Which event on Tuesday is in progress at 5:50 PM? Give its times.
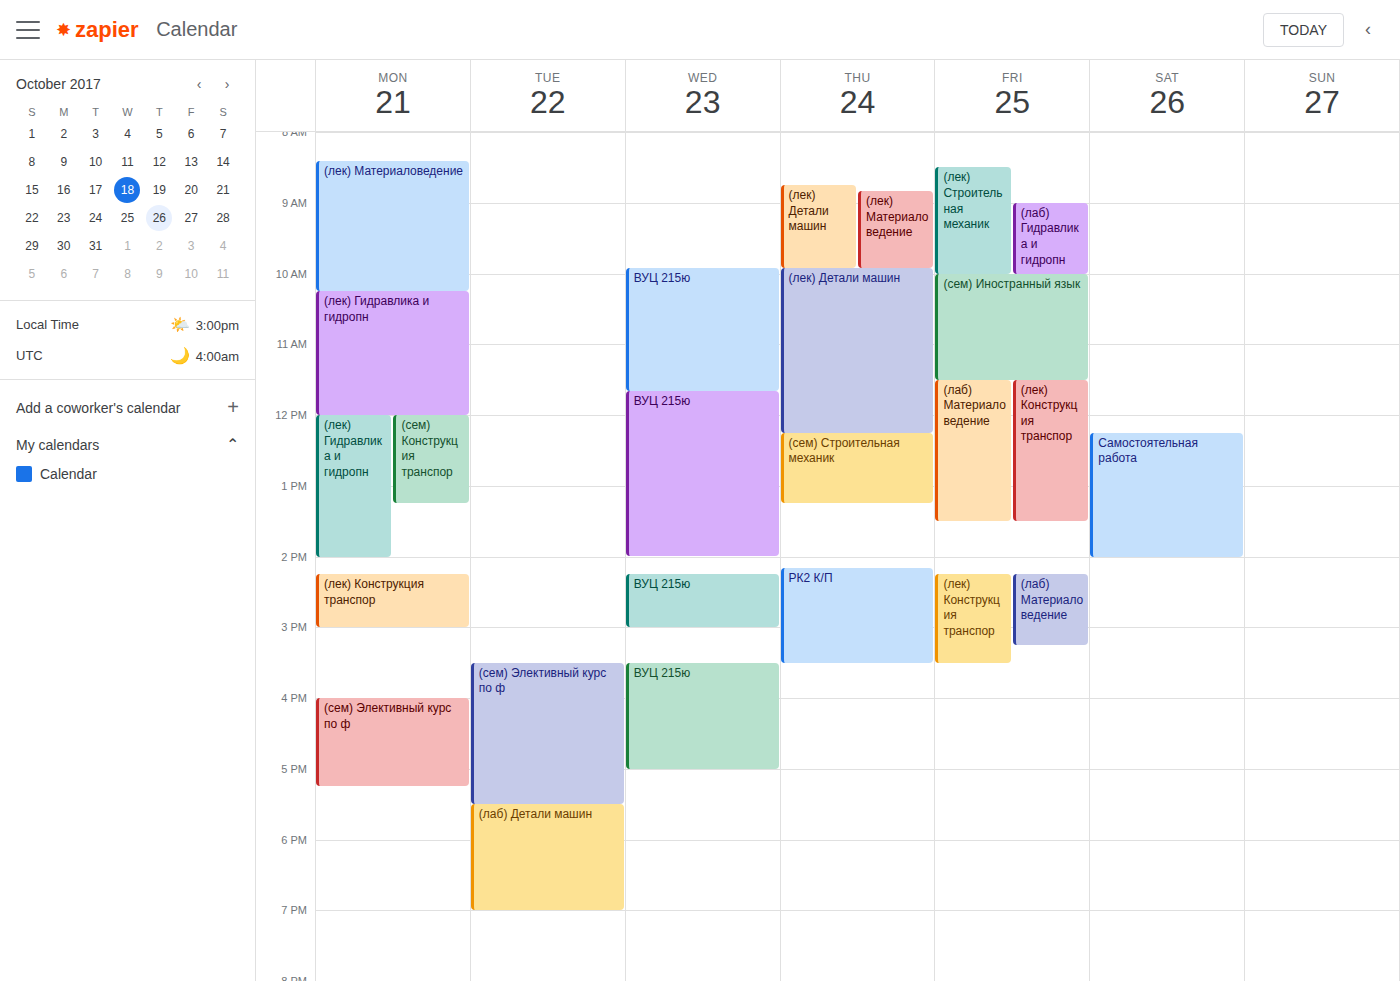
"(лаб) Детали машин", 5:30 PM to 7:00 PM